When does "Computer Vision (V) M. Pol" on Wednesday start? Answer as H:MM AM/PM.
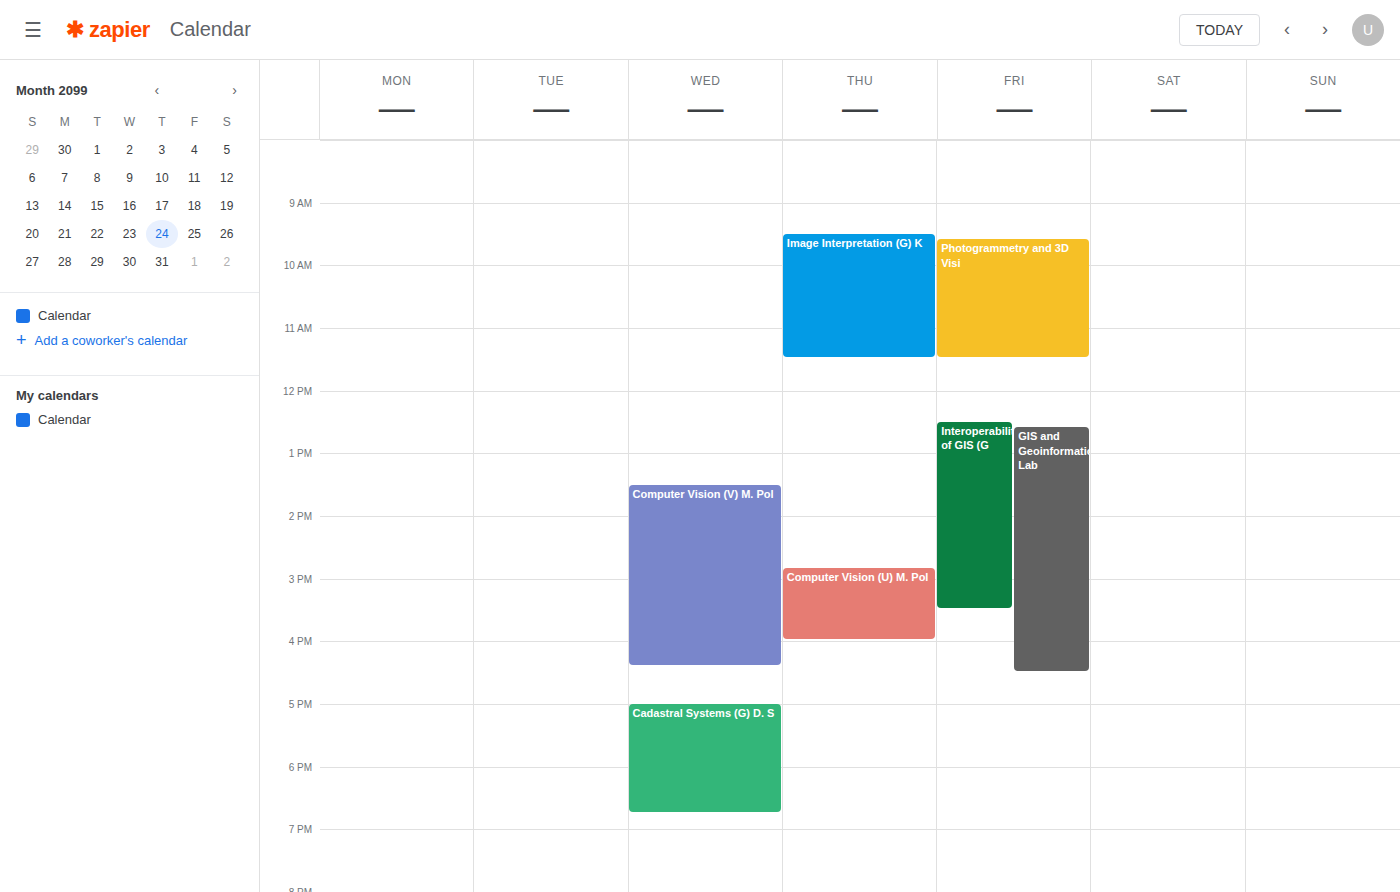
1:30 PM